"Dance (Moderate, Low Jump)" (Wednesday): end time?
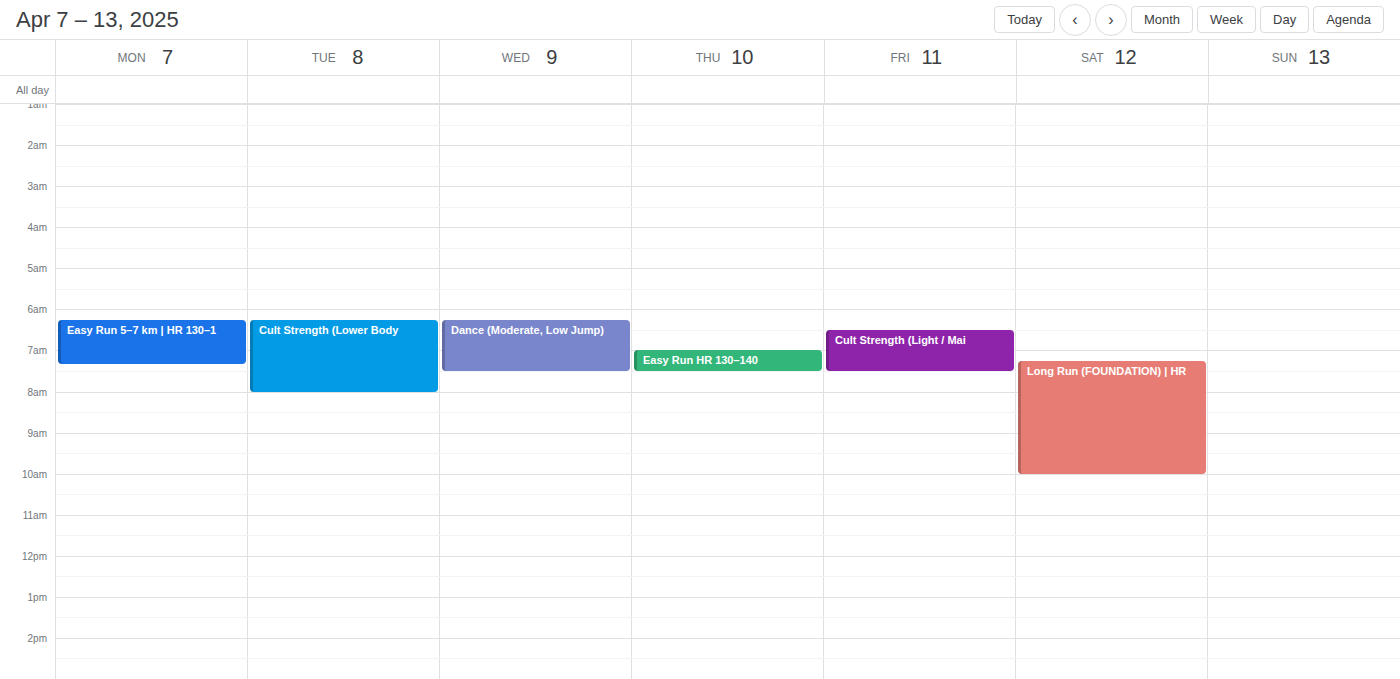
7:30 AM